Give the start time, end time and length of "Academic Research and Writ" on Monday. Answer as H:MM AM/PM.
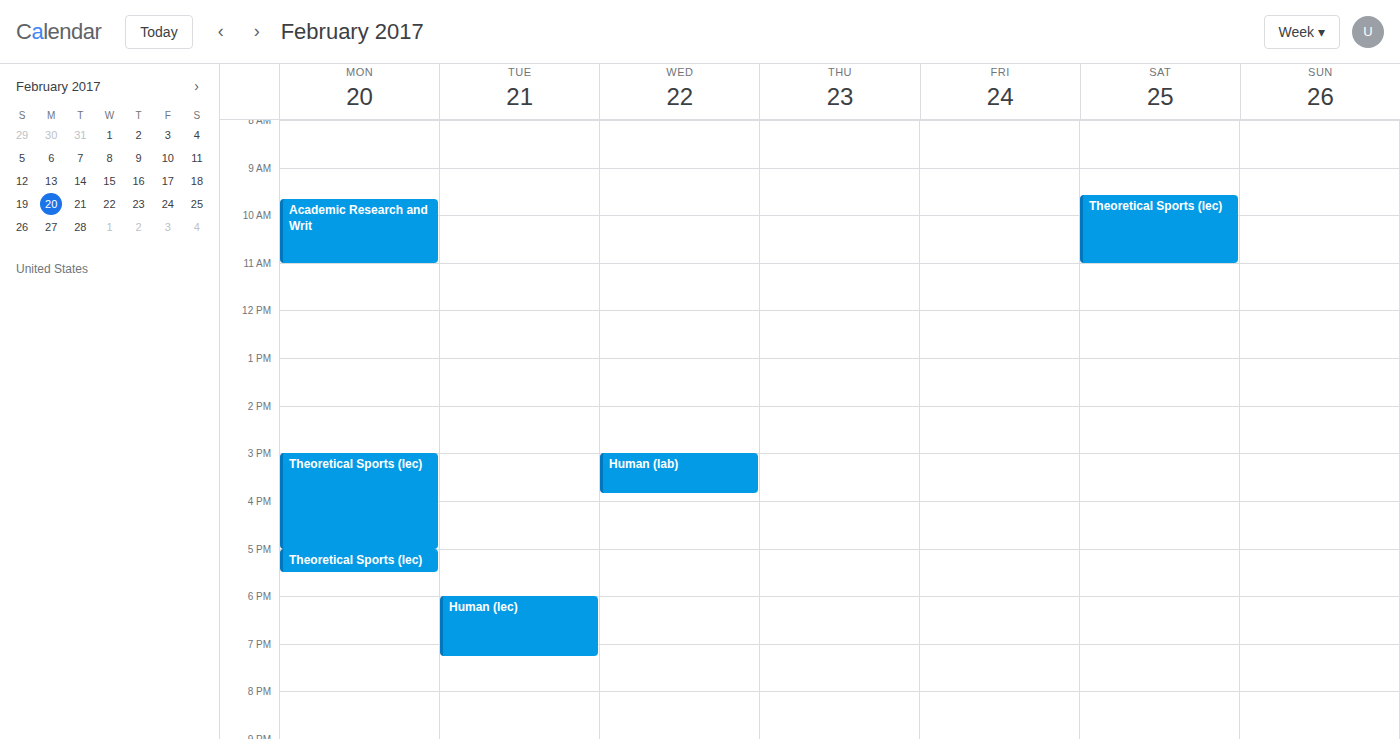
9:40 AM to 11:00 AM, 1 hour 20 minutes